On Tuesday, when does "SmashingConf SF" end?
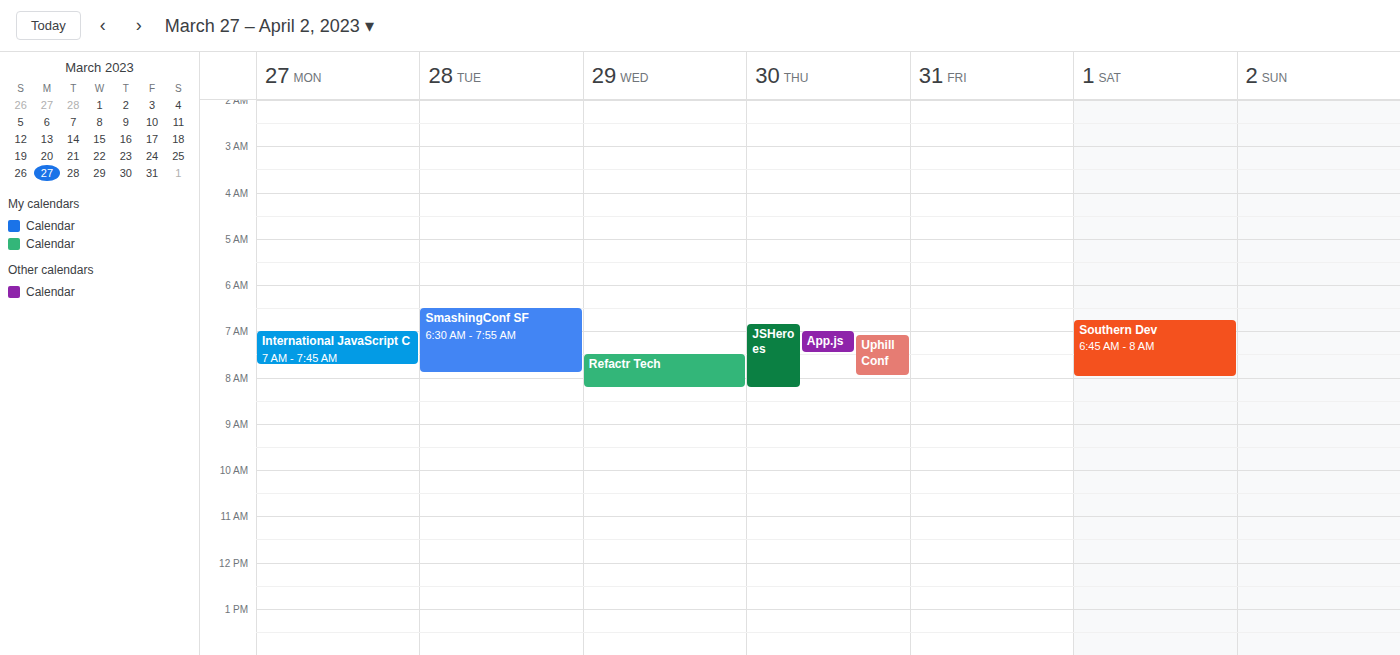
07:55